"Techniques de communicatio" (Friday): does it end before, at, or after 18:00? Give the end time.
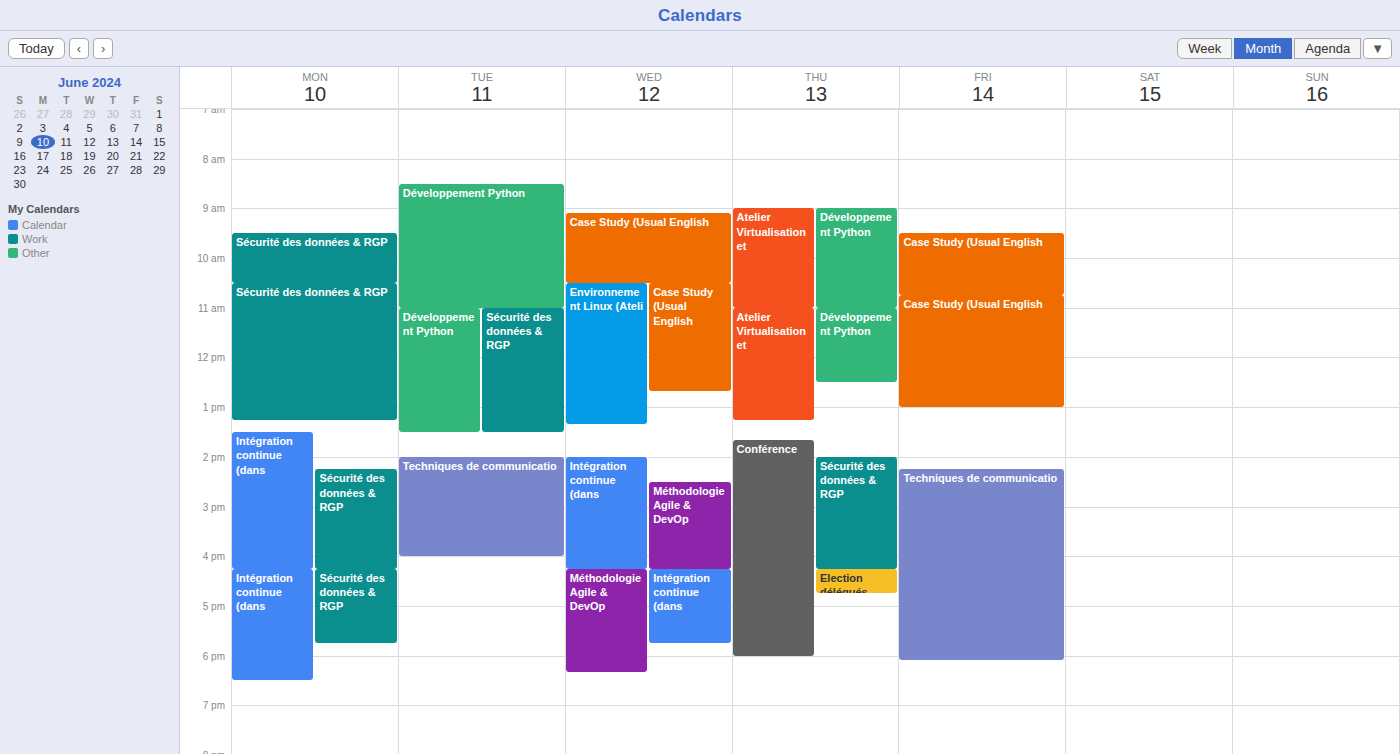
18:05 -- after 18:00, 5 minutes below the 18:00 line.